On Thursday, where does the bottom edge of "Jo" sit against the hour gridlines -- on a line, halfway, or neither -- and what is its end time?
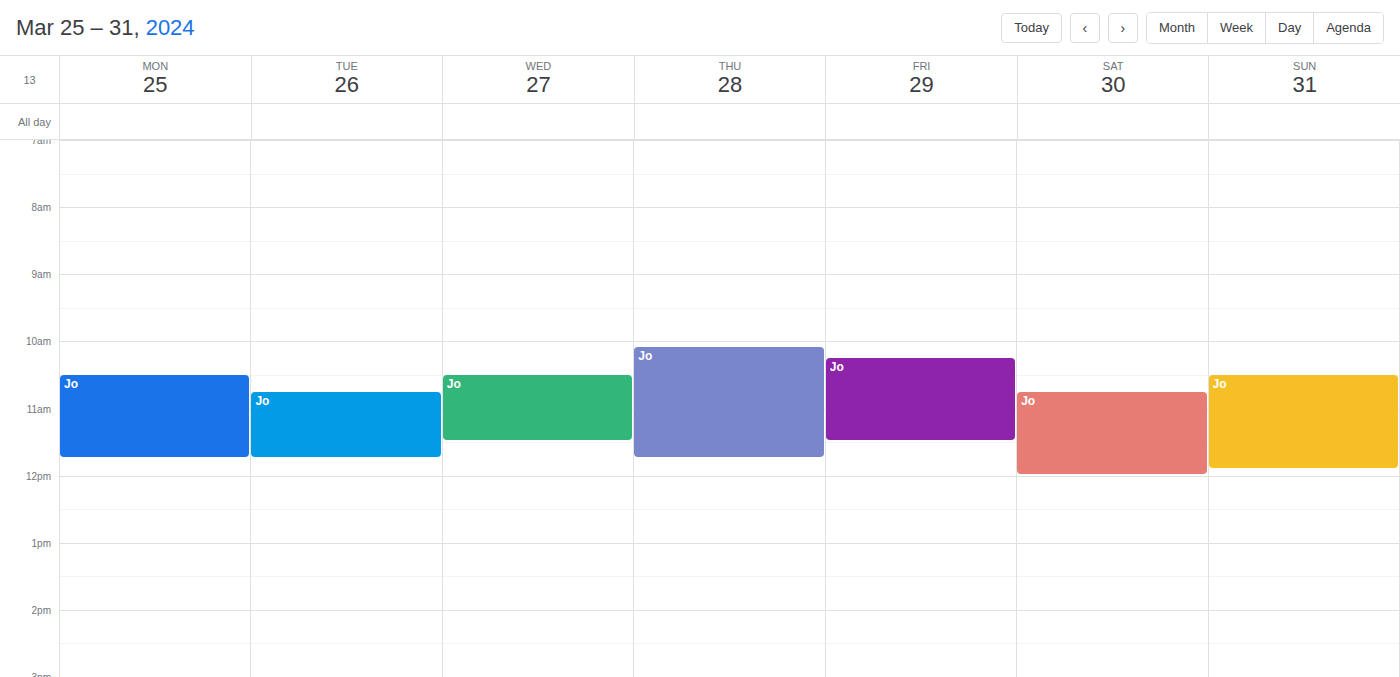
11:45 -- neither: three quarters of the way from the 11:00 line to the 12:00 line.